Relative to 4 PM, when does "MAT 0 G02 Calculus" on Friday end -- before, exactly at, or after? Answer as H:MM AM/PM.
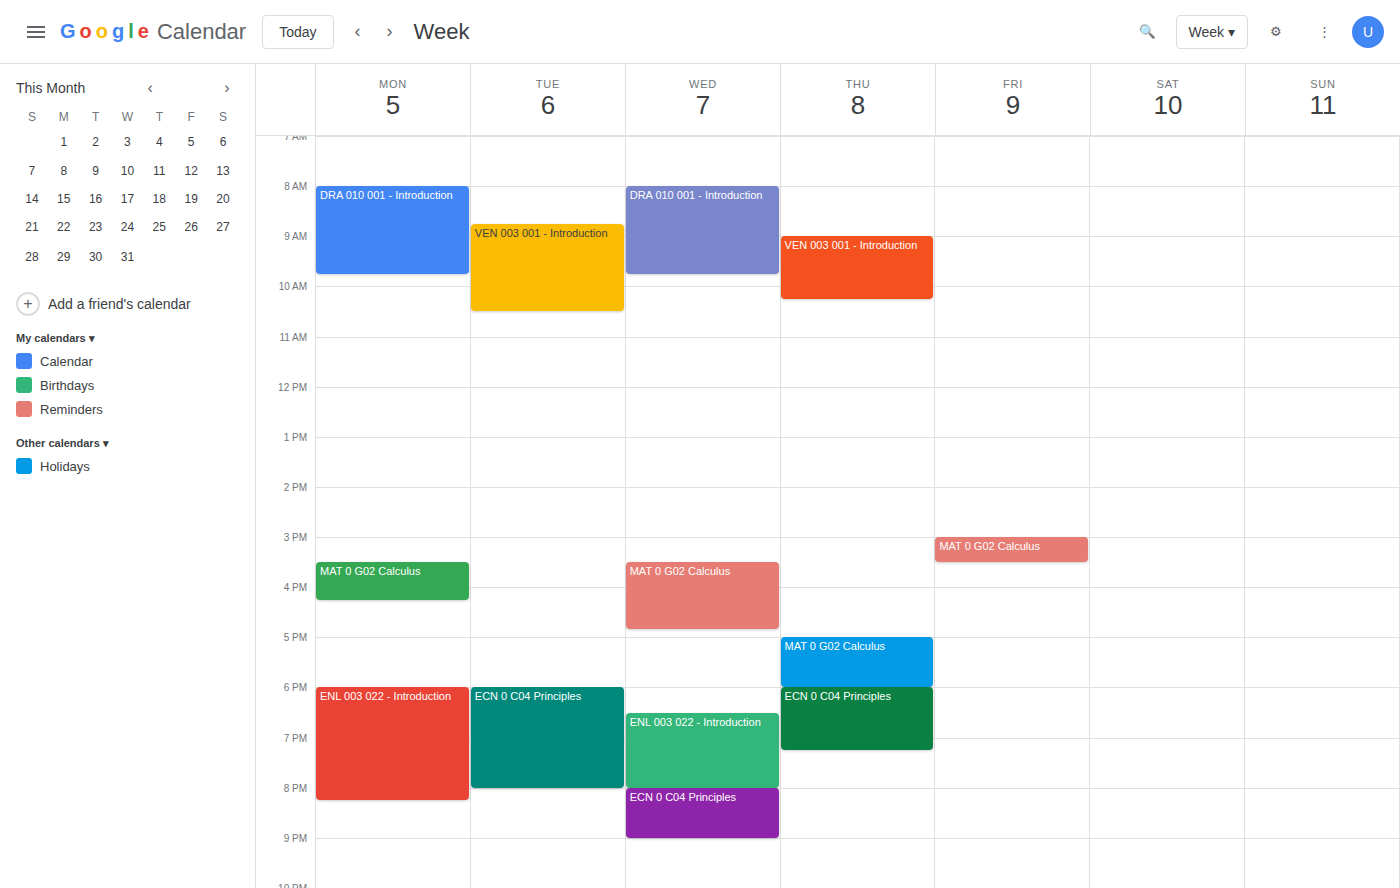
3:30 PM -- before 4 PM, 30 minutes above the 4 PM line.